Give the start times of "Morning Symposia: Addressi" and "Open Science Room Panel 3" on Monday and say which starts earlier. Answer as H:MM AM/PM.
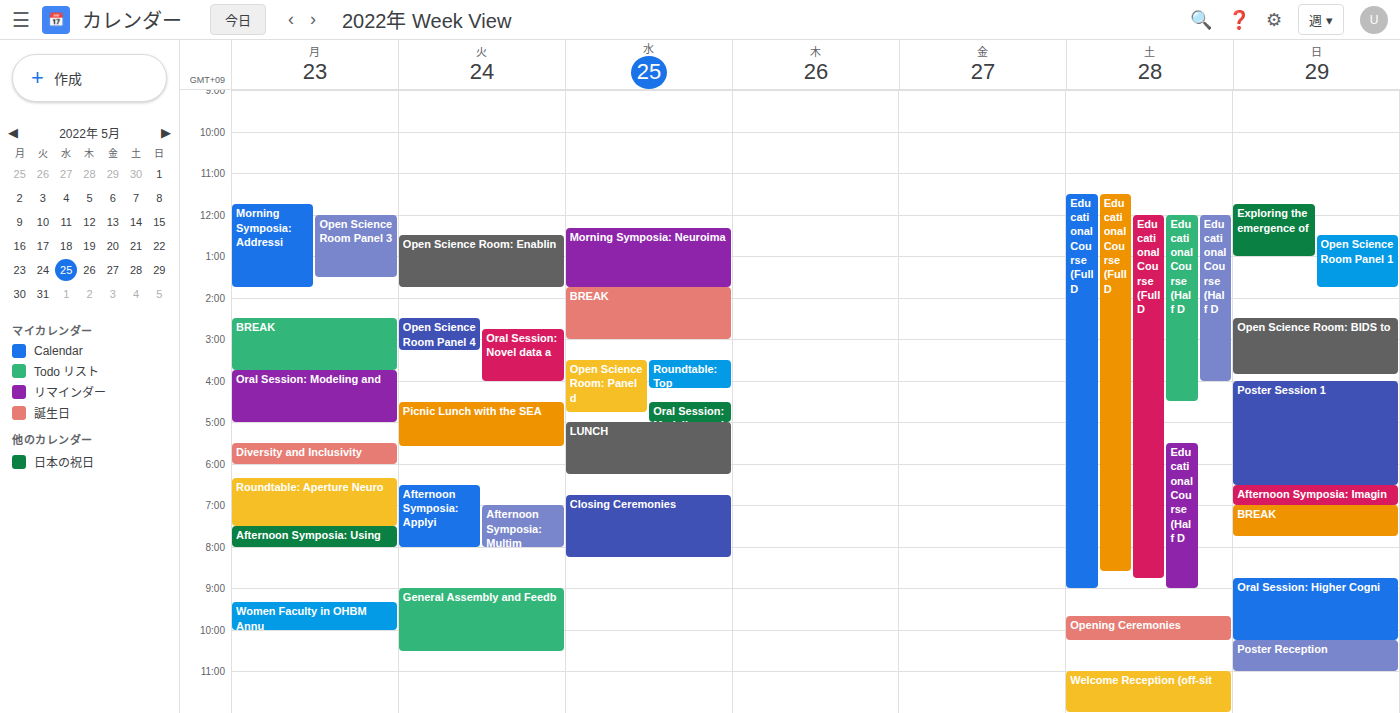
"Morning Symposia: Addressi" 11:45 AM; "Open Science Room Panel 3" 12:00 PM.